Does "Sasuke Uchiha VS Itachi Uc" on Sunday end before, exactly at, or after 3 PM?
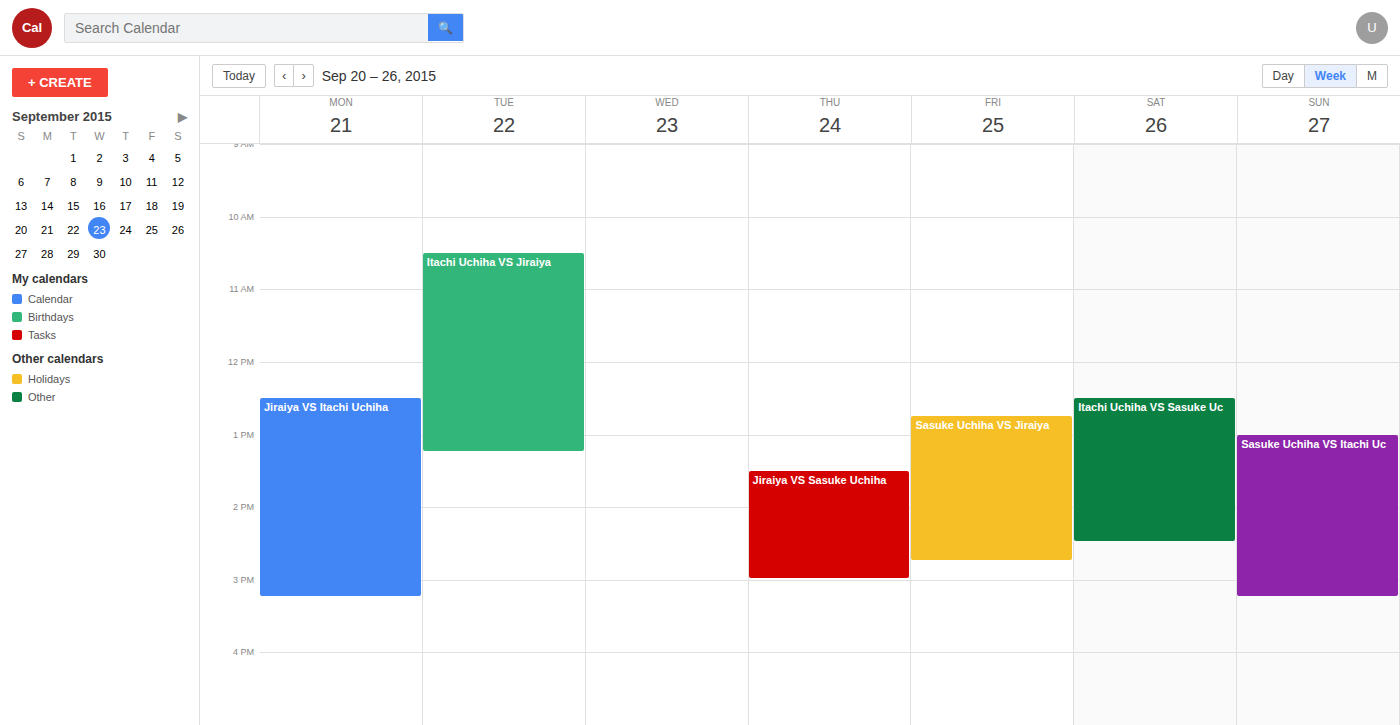
3:15 PM -- after 3 PM, 15 minutes below the 3 PM line.